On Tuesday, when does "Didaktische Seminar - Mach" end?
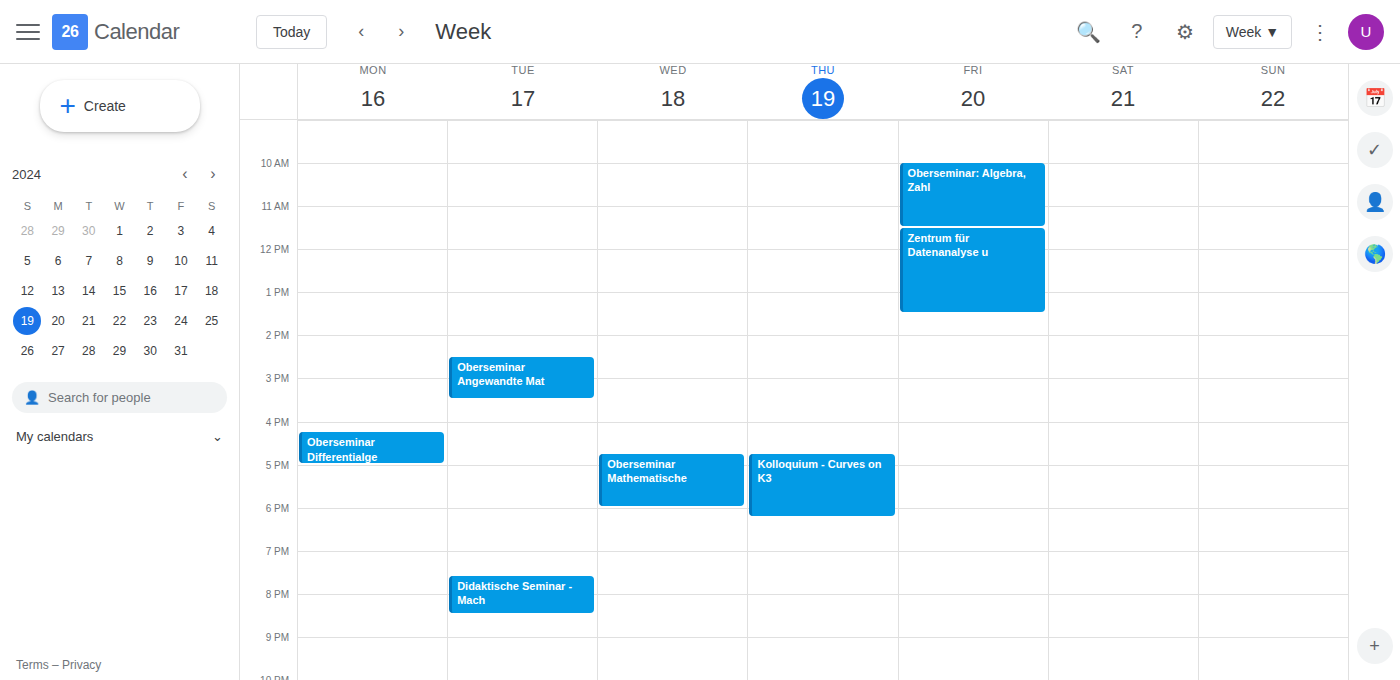
8:30 PM